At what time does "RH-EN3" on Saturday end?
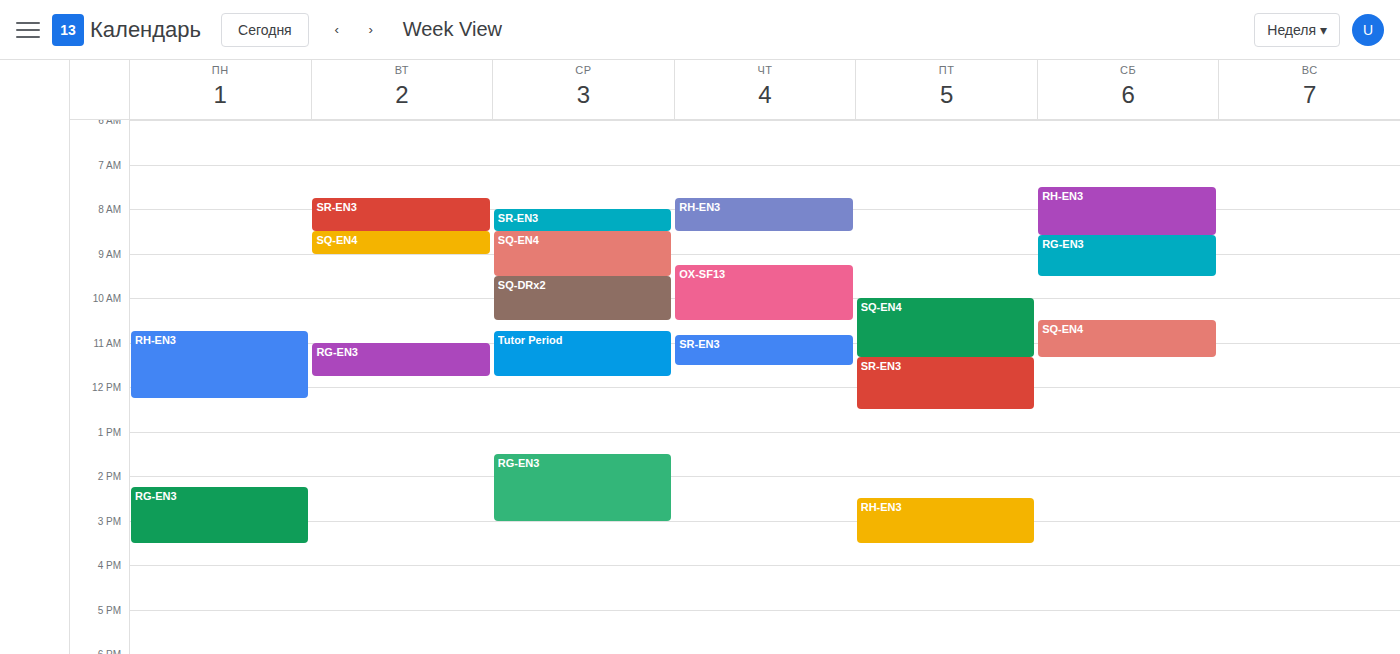
08:35